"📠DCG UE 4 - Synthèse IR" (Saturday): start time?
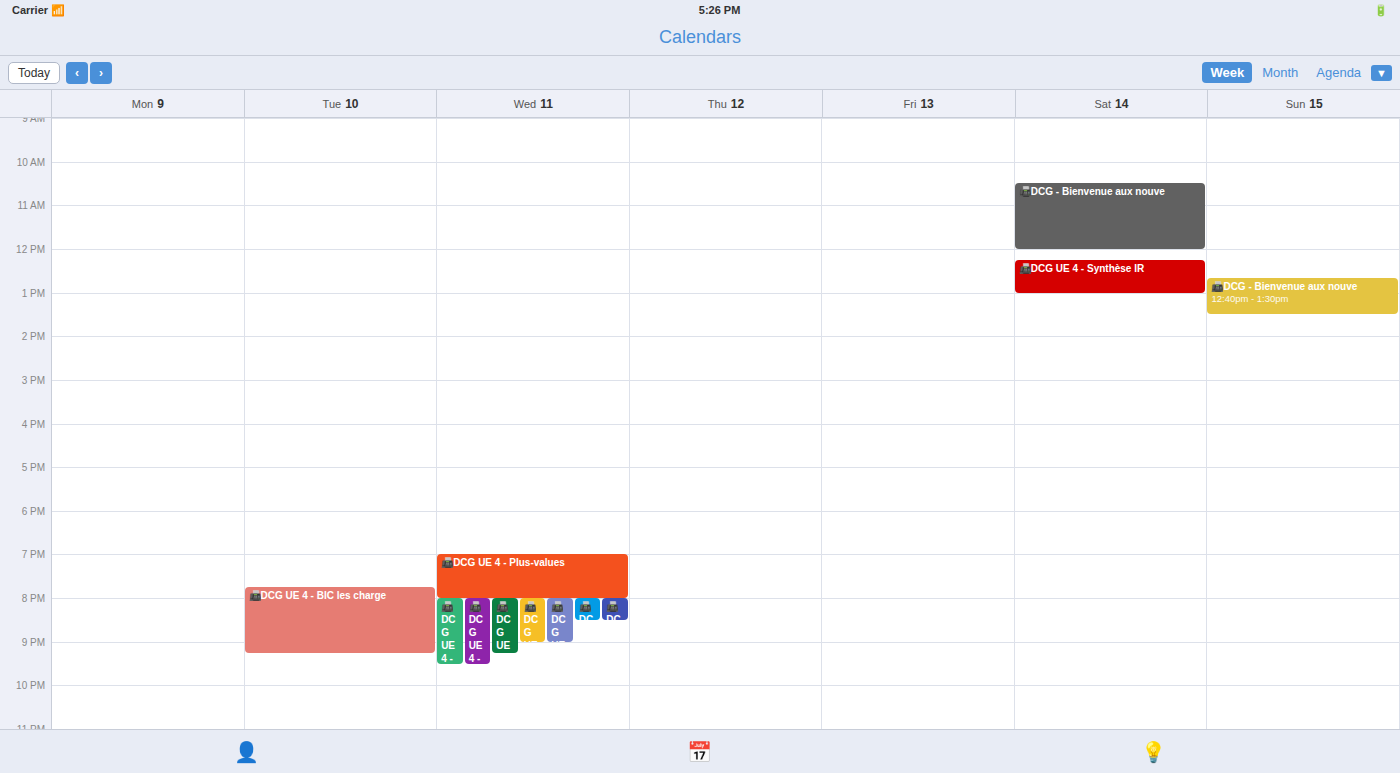
12:15 PM